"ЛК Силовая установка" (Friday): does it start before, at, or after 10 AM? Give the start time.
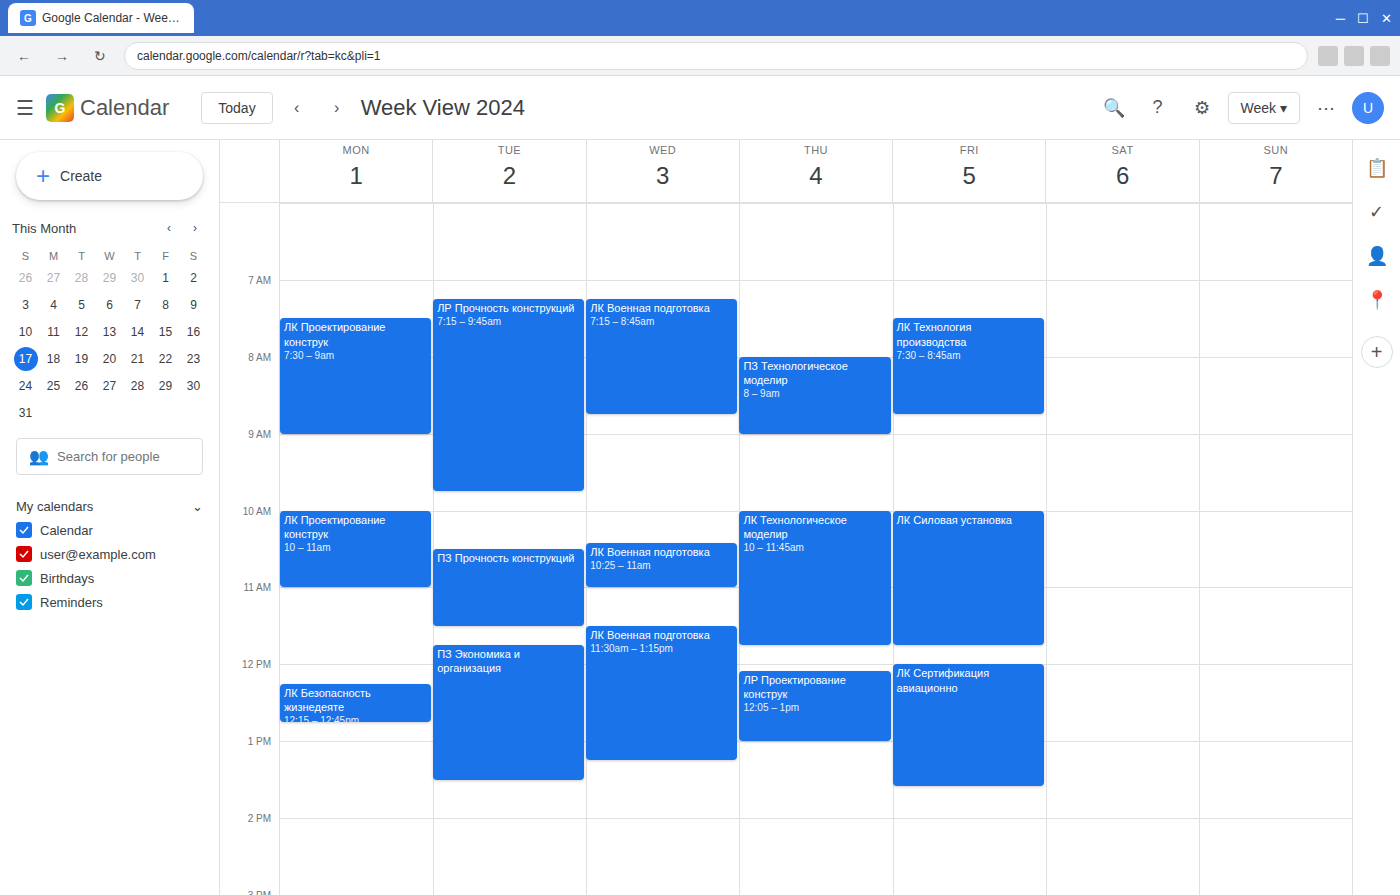
10:00 AM -- exactly at 10 AM, on the 10 AM line.